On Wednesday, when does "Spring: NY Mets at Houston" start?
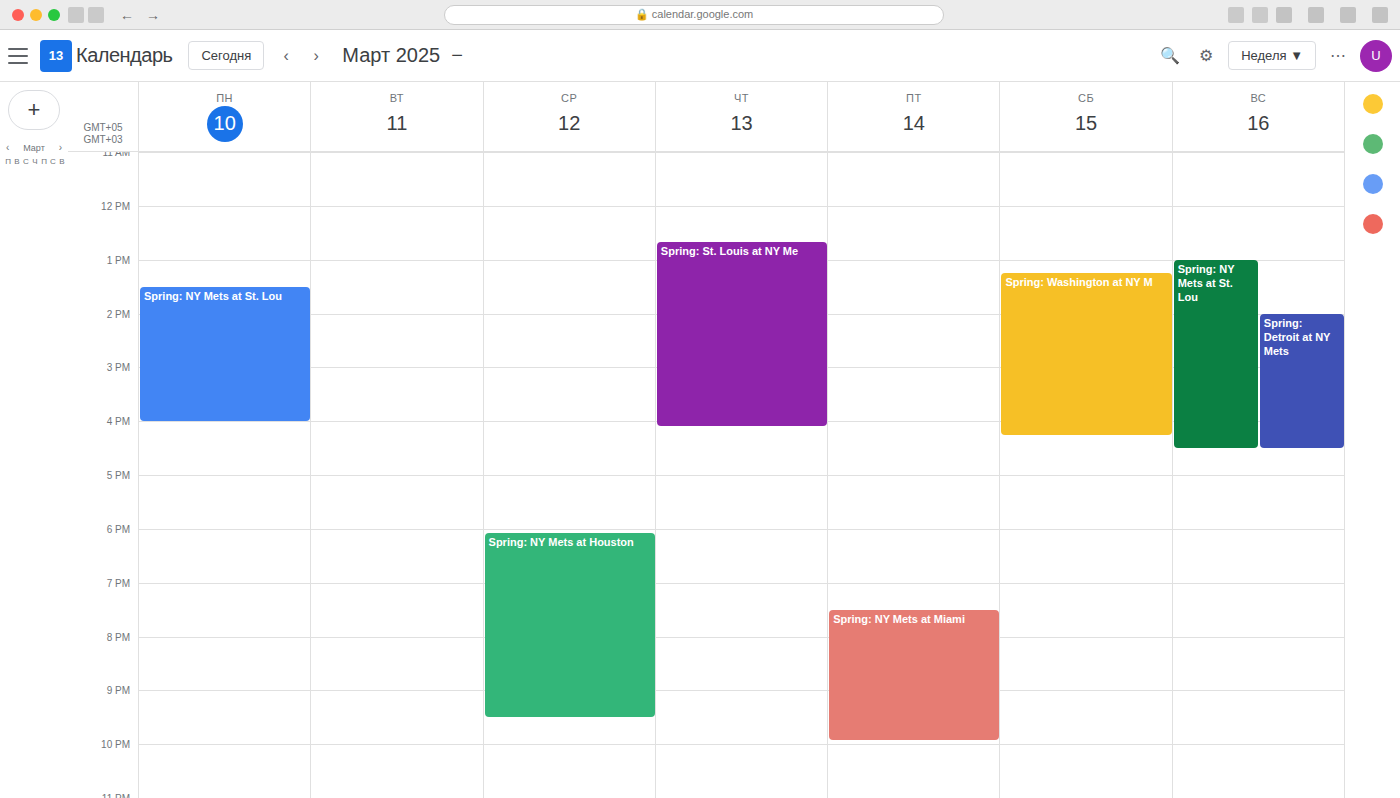
6:05 PM